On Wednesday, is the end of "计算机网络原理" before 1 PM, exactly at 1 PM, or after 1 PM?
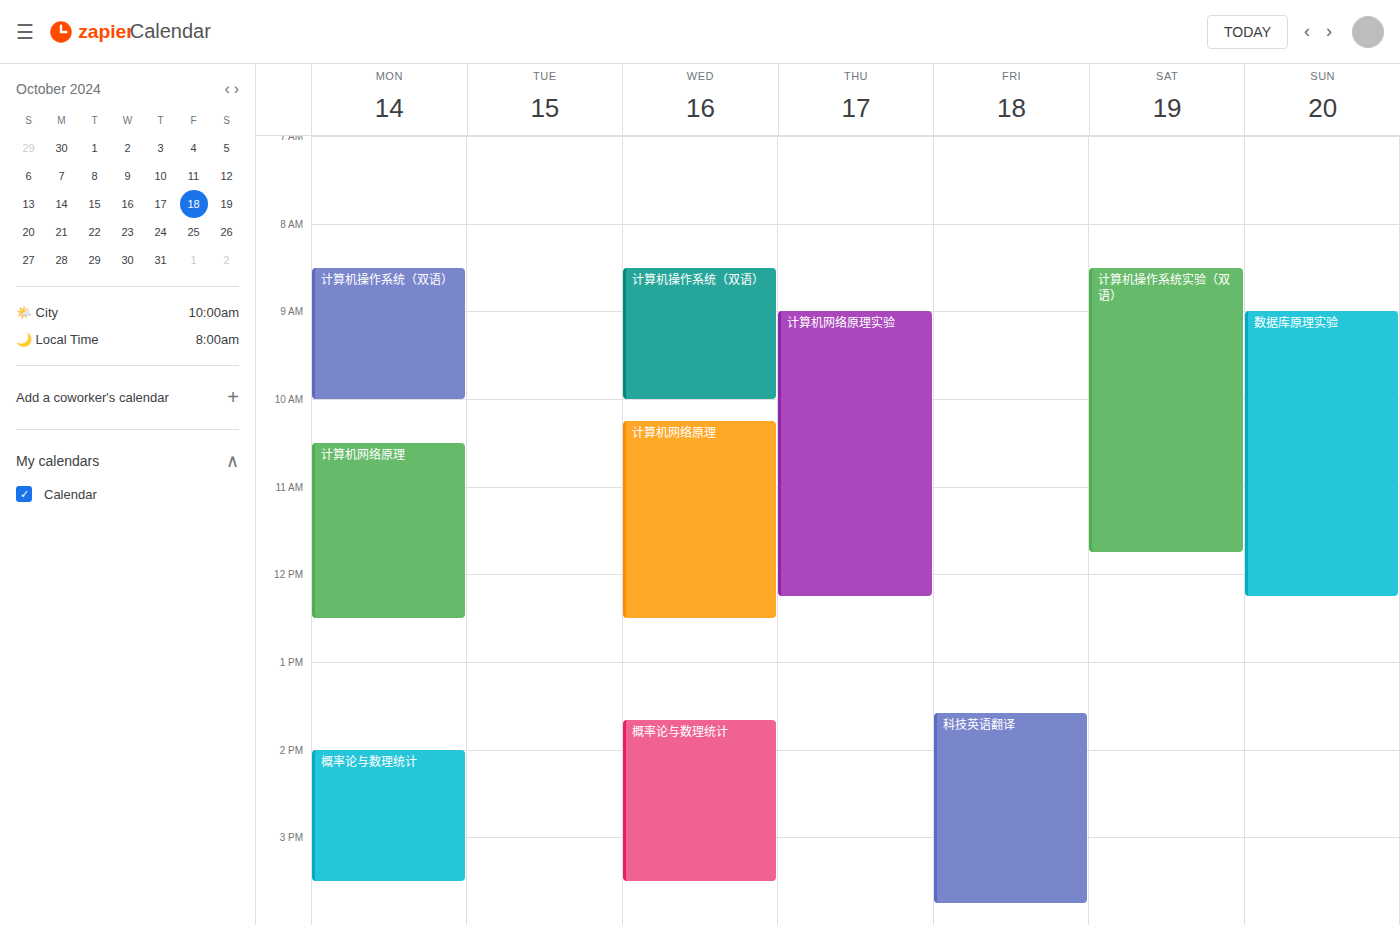
12:30 PM -- before 1 PM, 30 minutes above the 1 PM line.